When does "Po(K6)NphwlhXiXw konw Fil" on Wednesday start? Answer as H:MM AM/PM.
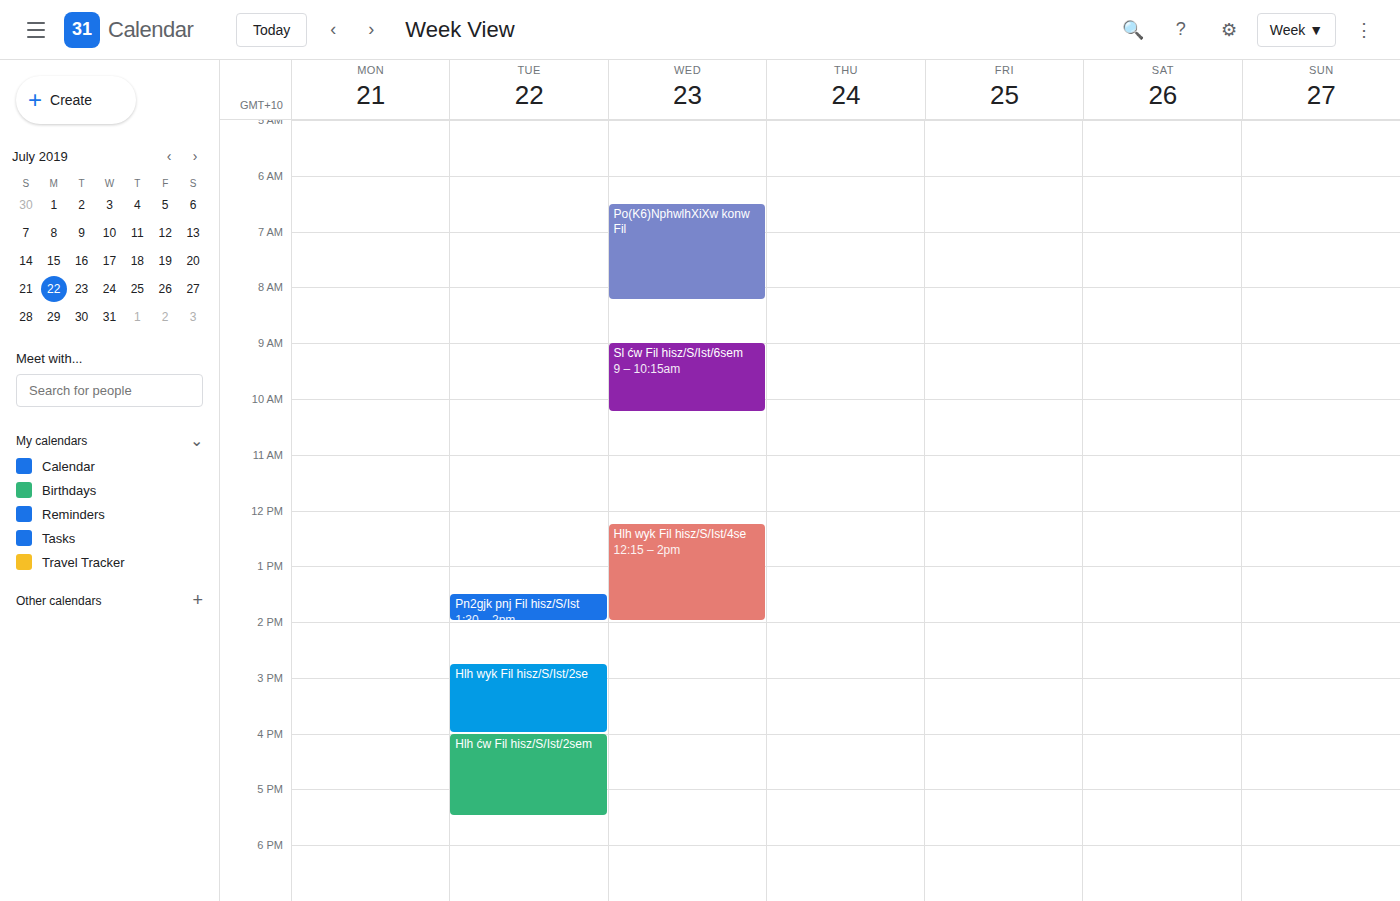
6:30 AM